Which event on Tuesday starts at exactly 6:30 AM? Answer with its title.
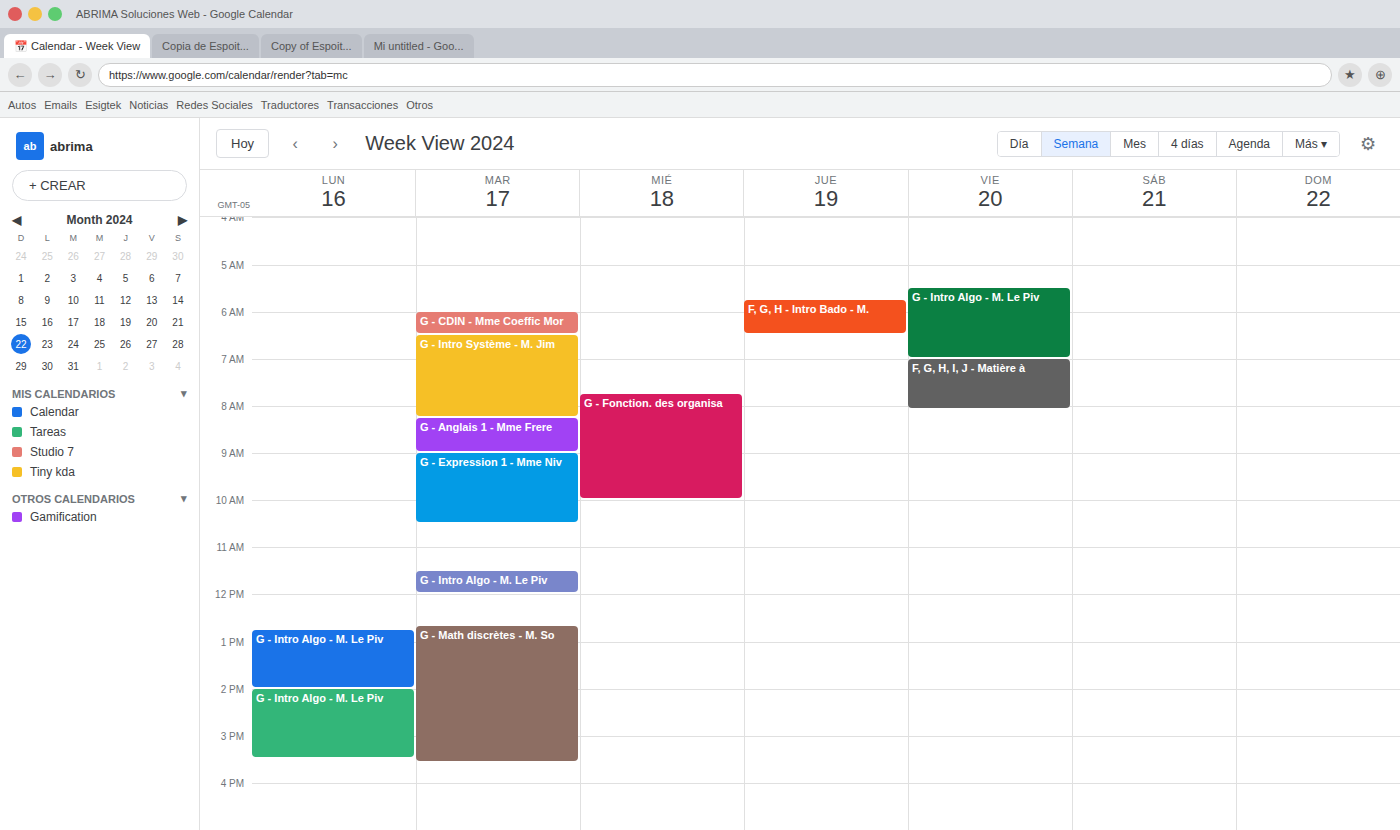
"G - Intro Système - M. Jim"